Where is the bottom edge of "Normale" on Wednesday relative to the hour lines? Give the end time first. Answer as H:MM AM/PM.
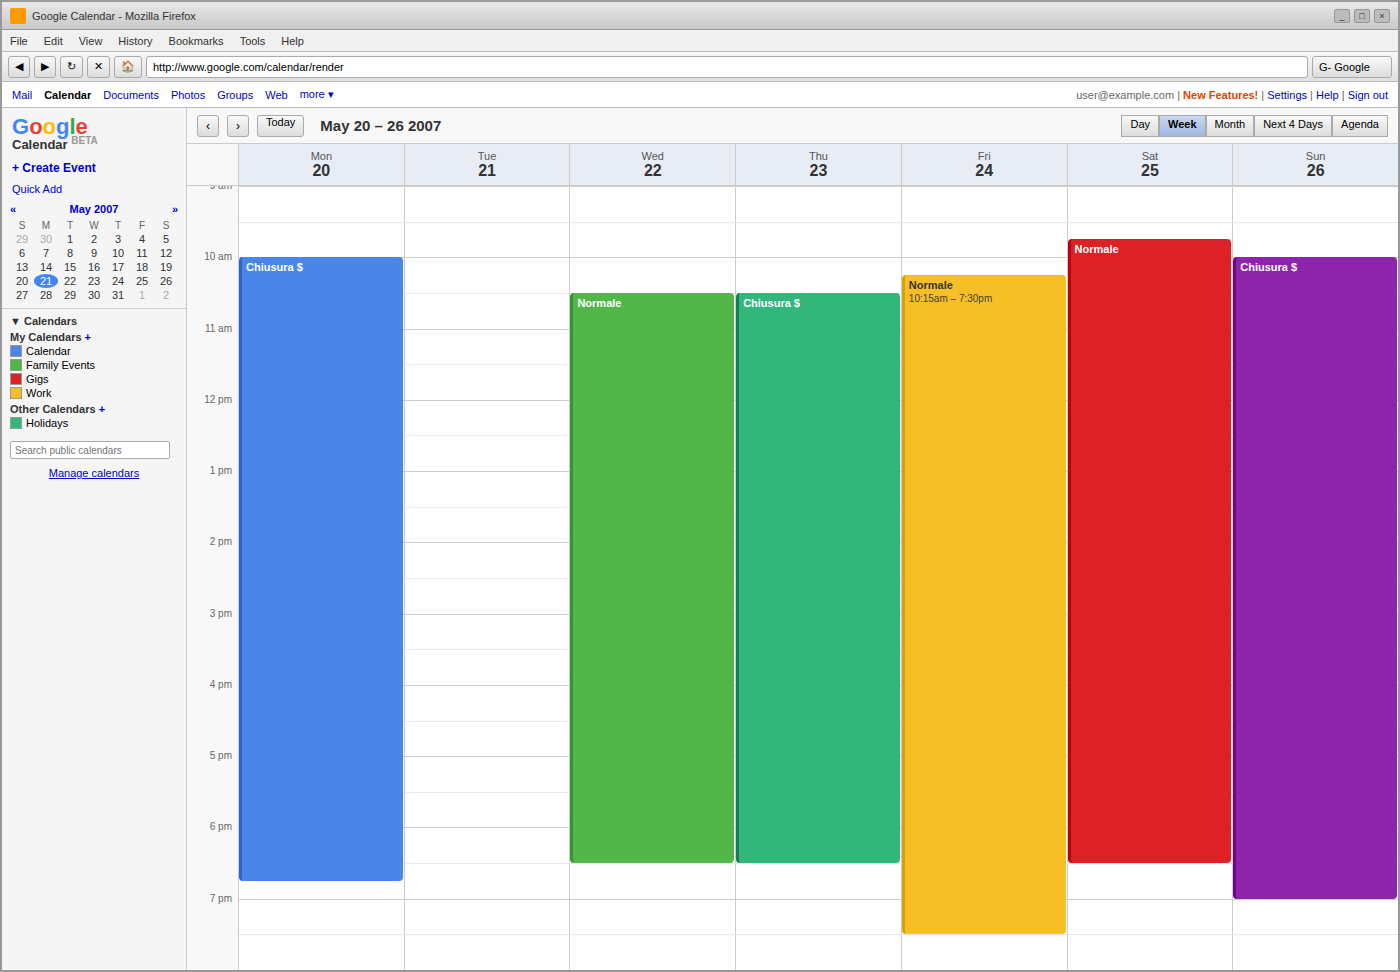
6:30 PM -- halfway between the 6 PM and 7 PM lines.